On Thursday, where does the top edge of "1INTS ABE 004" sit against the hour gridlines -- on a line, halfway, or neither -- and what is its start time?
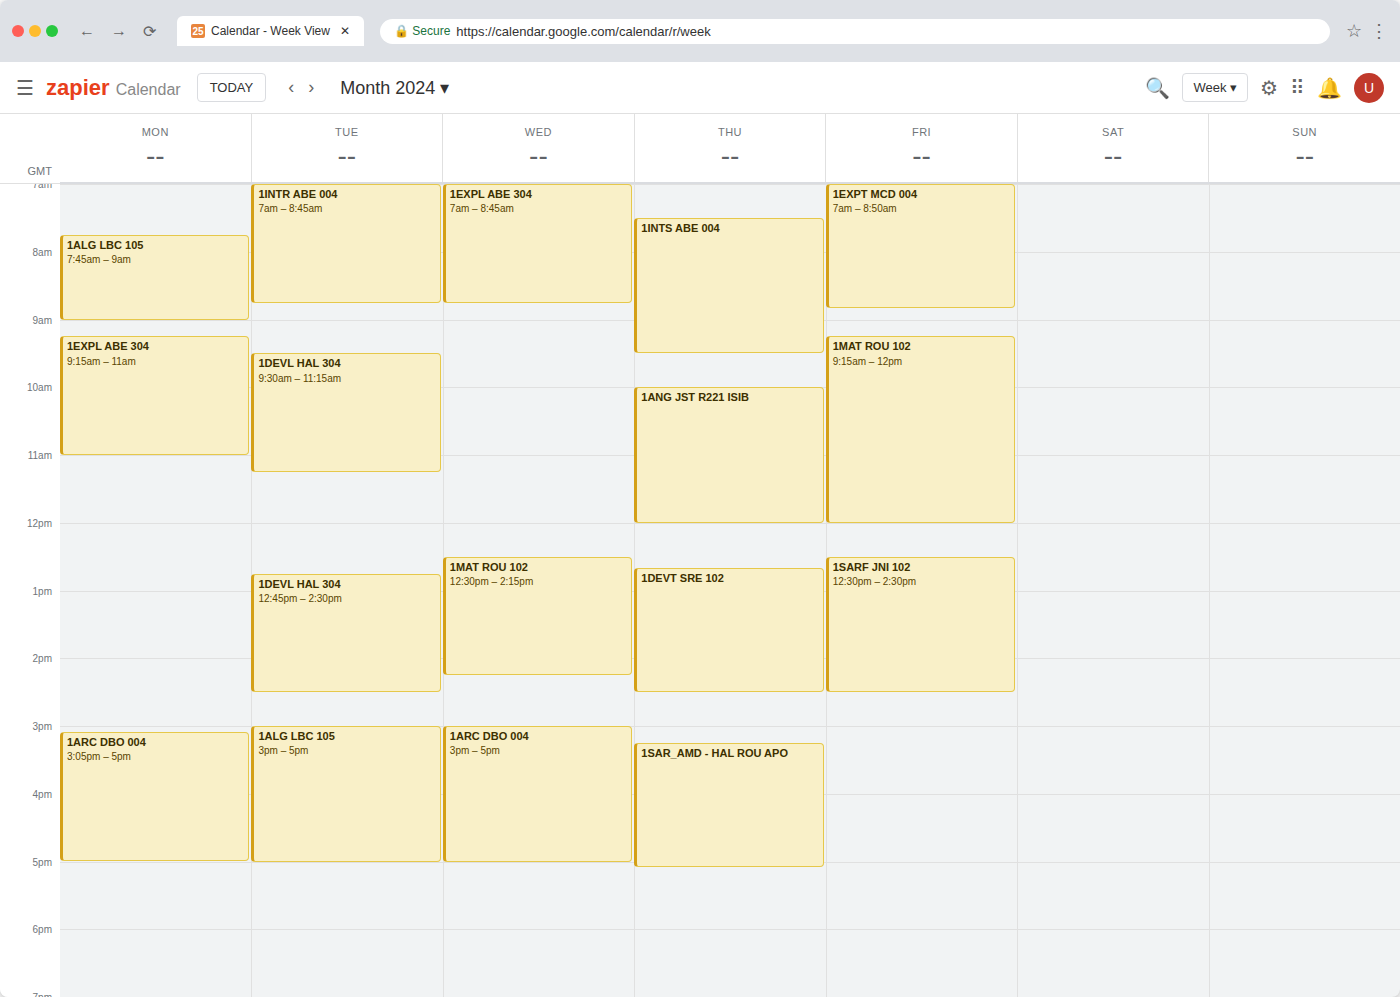
7:30 AM -- halfway between the 7 AM and 8 AM lines.